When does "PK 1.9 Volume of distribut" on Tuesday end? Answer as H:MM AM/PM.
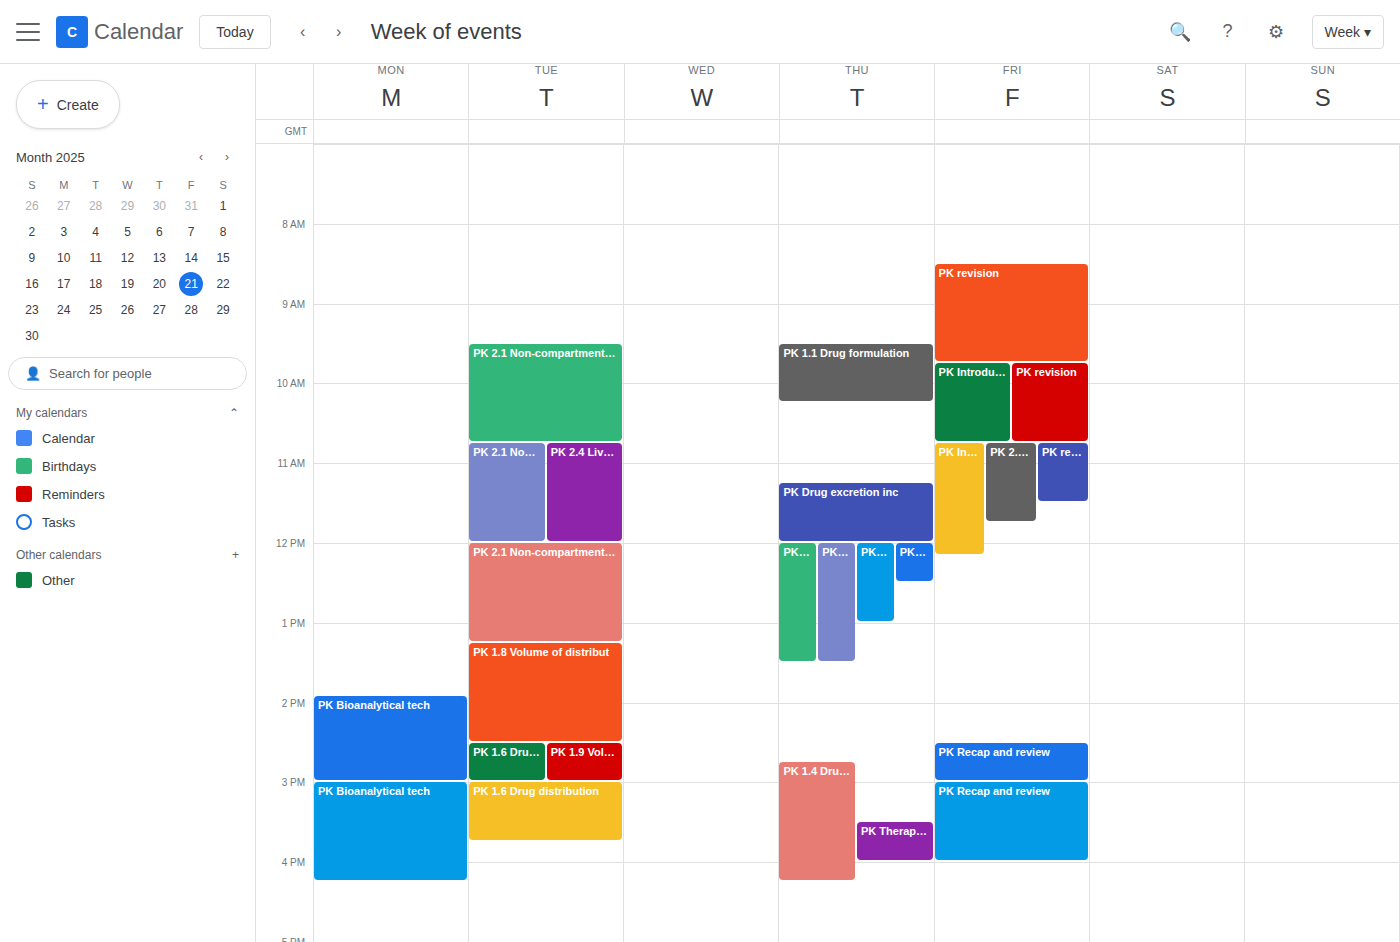
3:00 PM